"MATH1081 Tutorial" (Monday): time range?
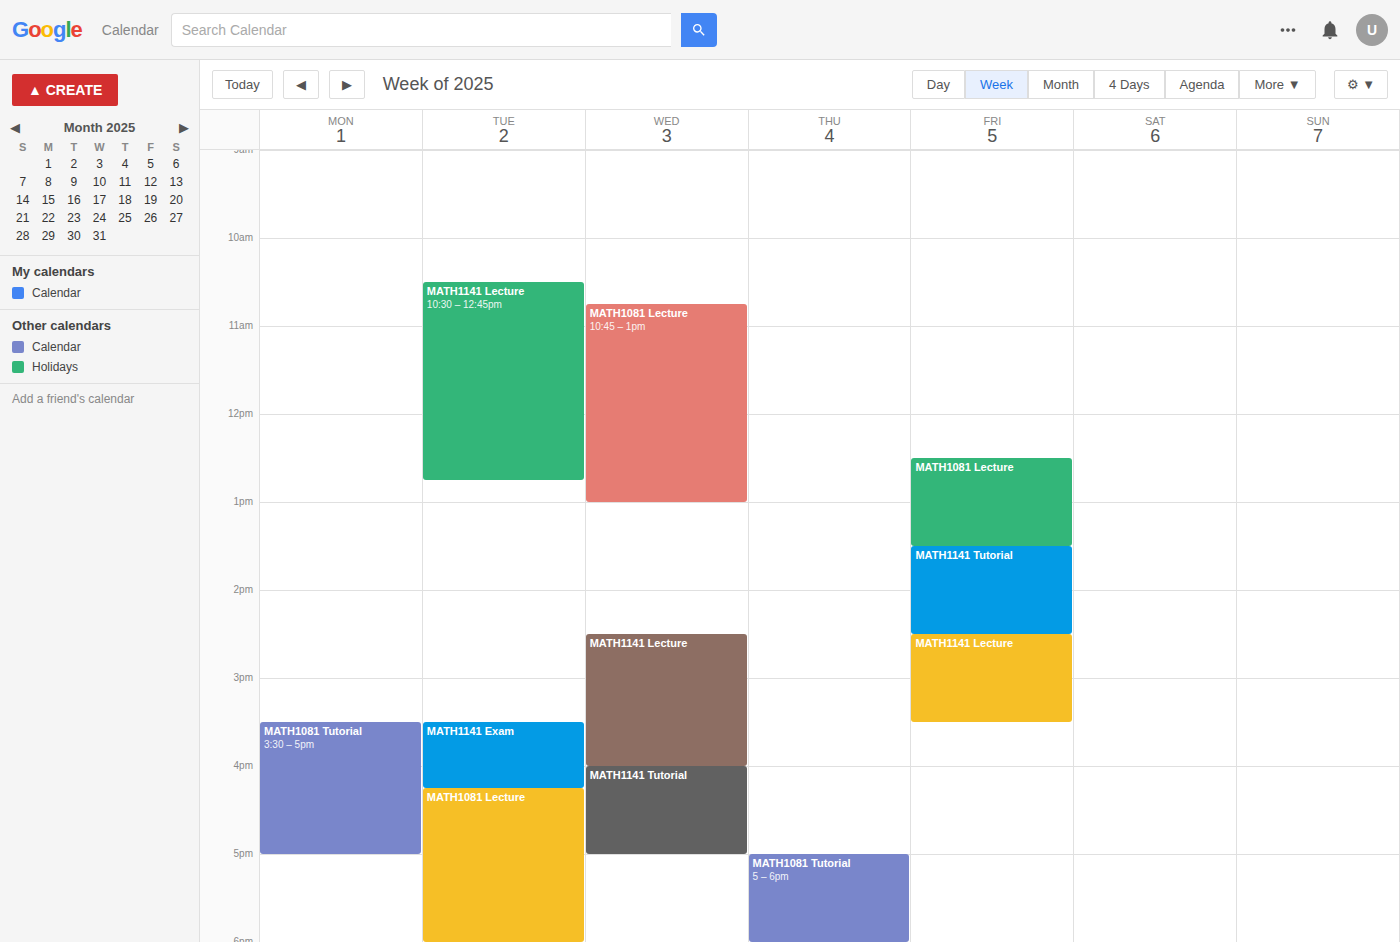
3:30 PM to 5:00 PM